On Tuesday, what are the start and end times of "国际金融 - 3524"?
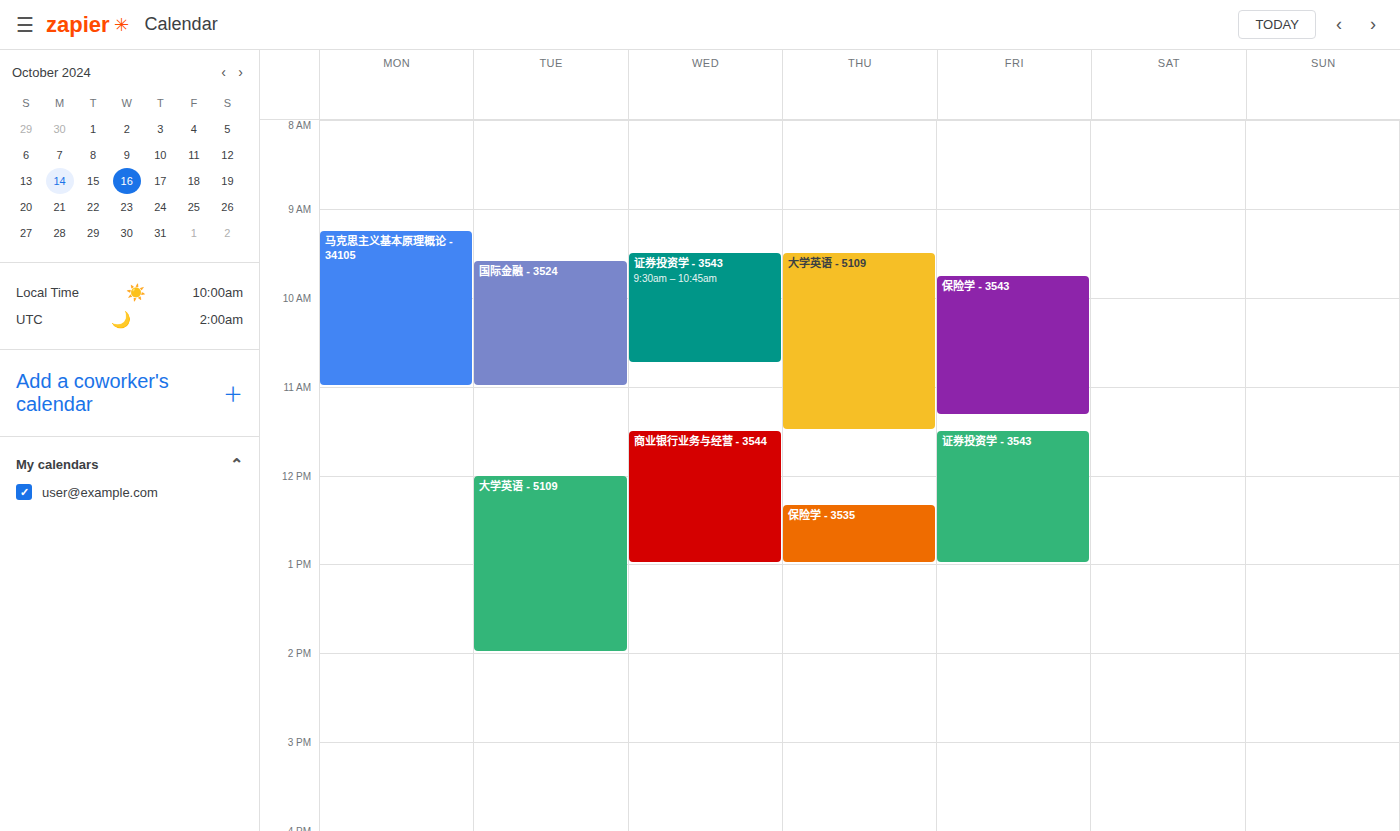
9:35 AM to 11:00 AM